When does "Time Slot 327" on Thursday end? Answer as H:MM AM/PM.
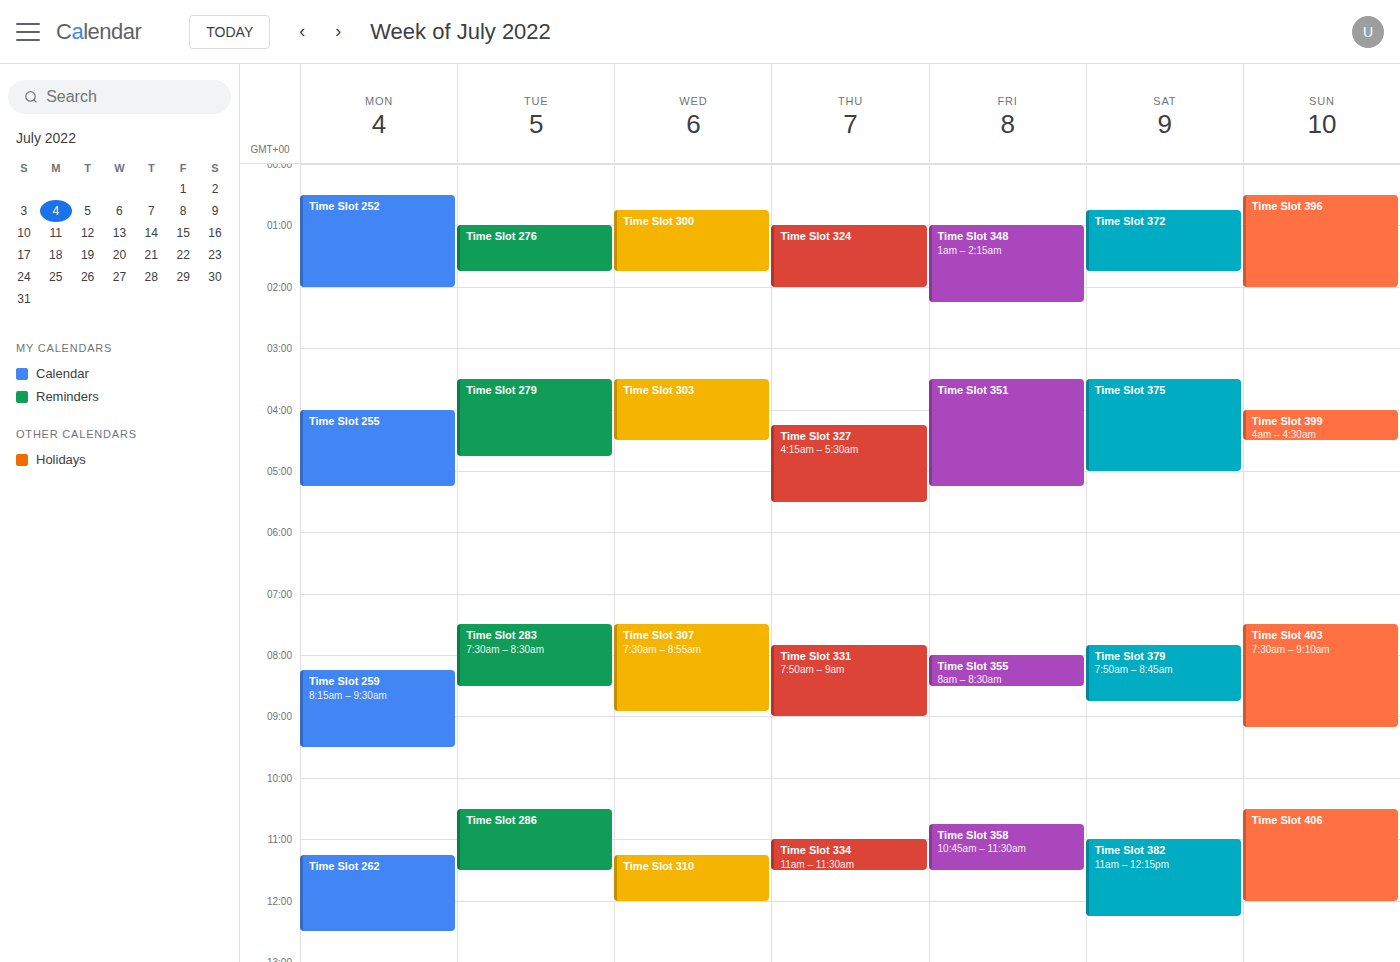
5:30 AM